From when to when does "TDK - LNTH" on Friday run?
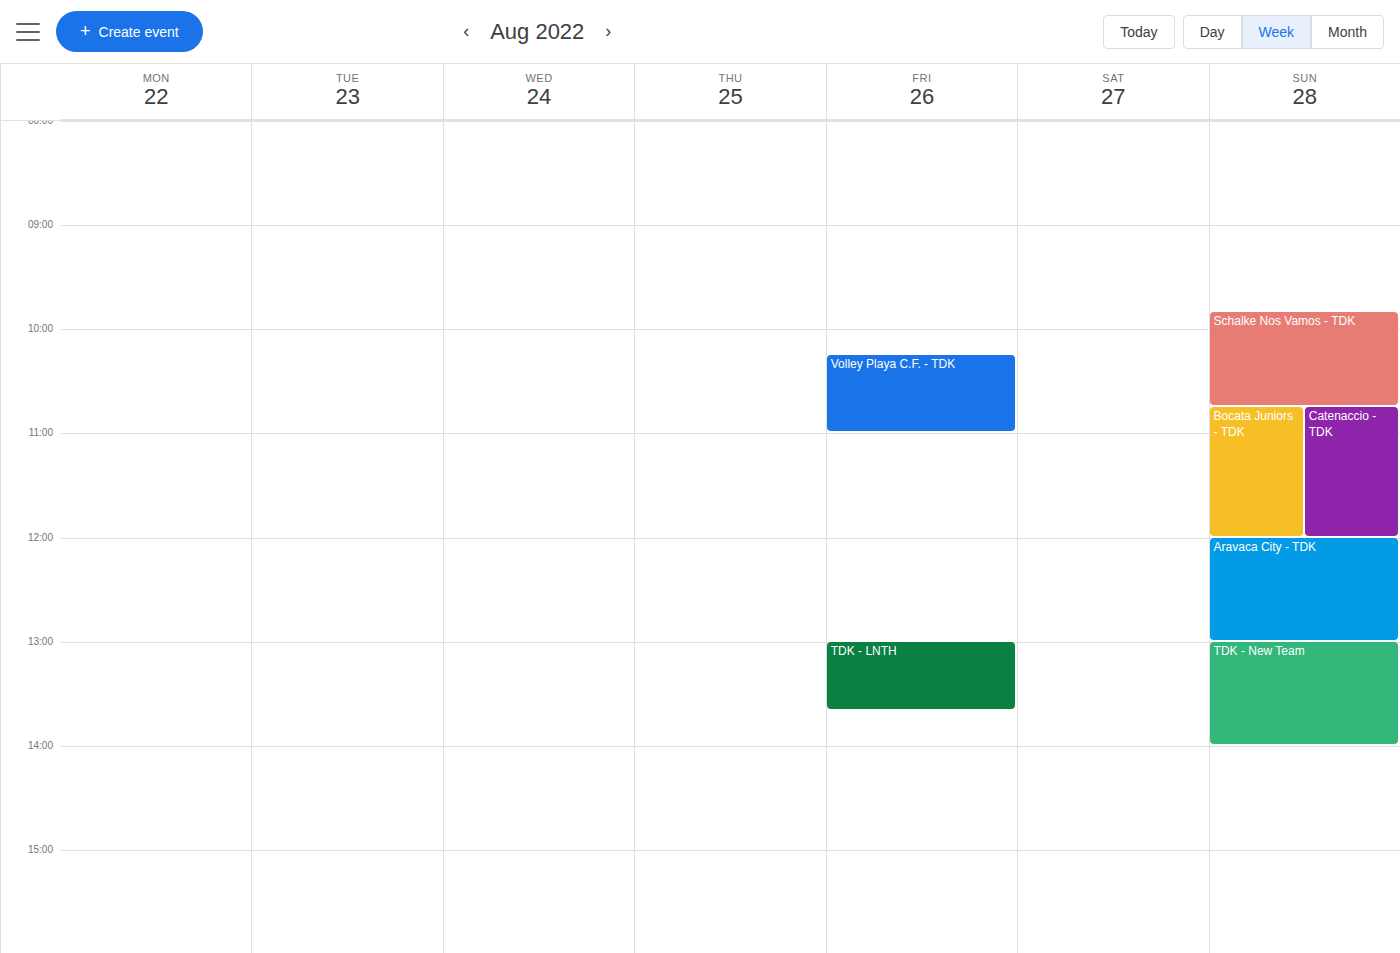
1:00 PM to 1:40 PM